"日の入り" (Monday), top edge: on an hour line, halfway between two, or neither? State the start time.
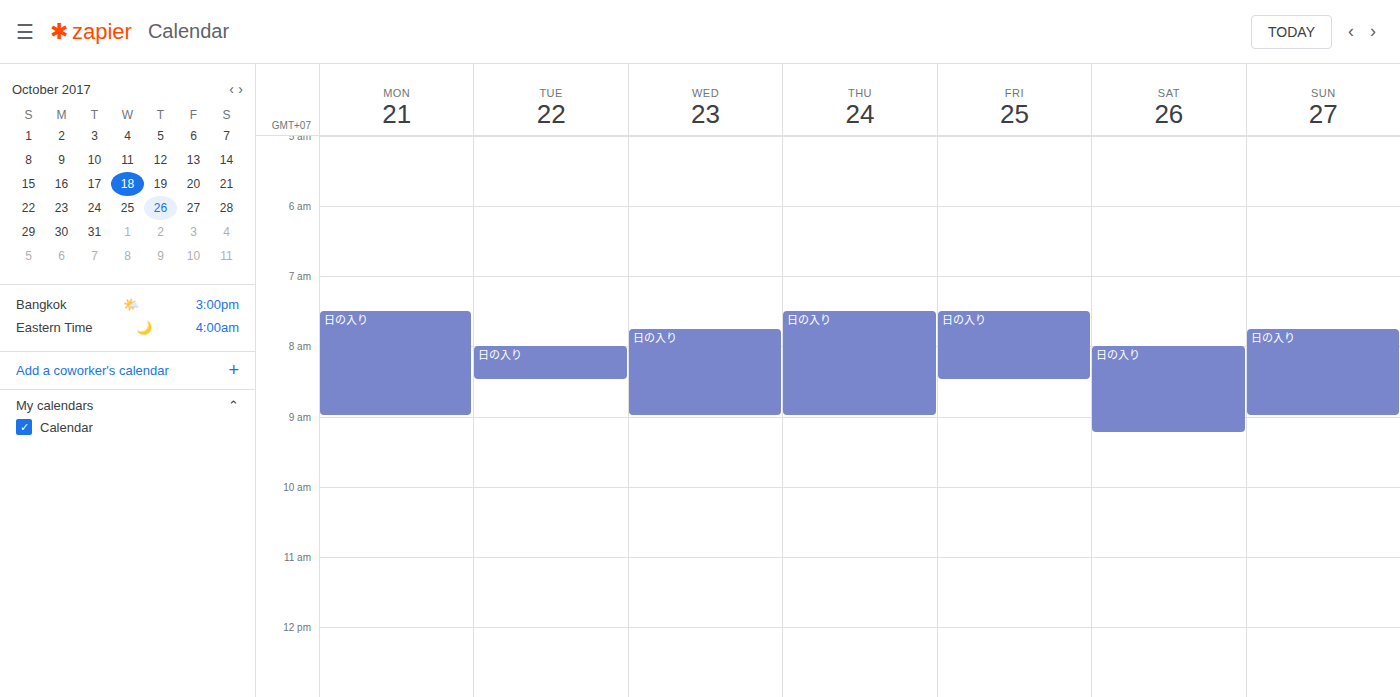
7:30 AM -- halfway between the 7 AM and 8 AM lines.